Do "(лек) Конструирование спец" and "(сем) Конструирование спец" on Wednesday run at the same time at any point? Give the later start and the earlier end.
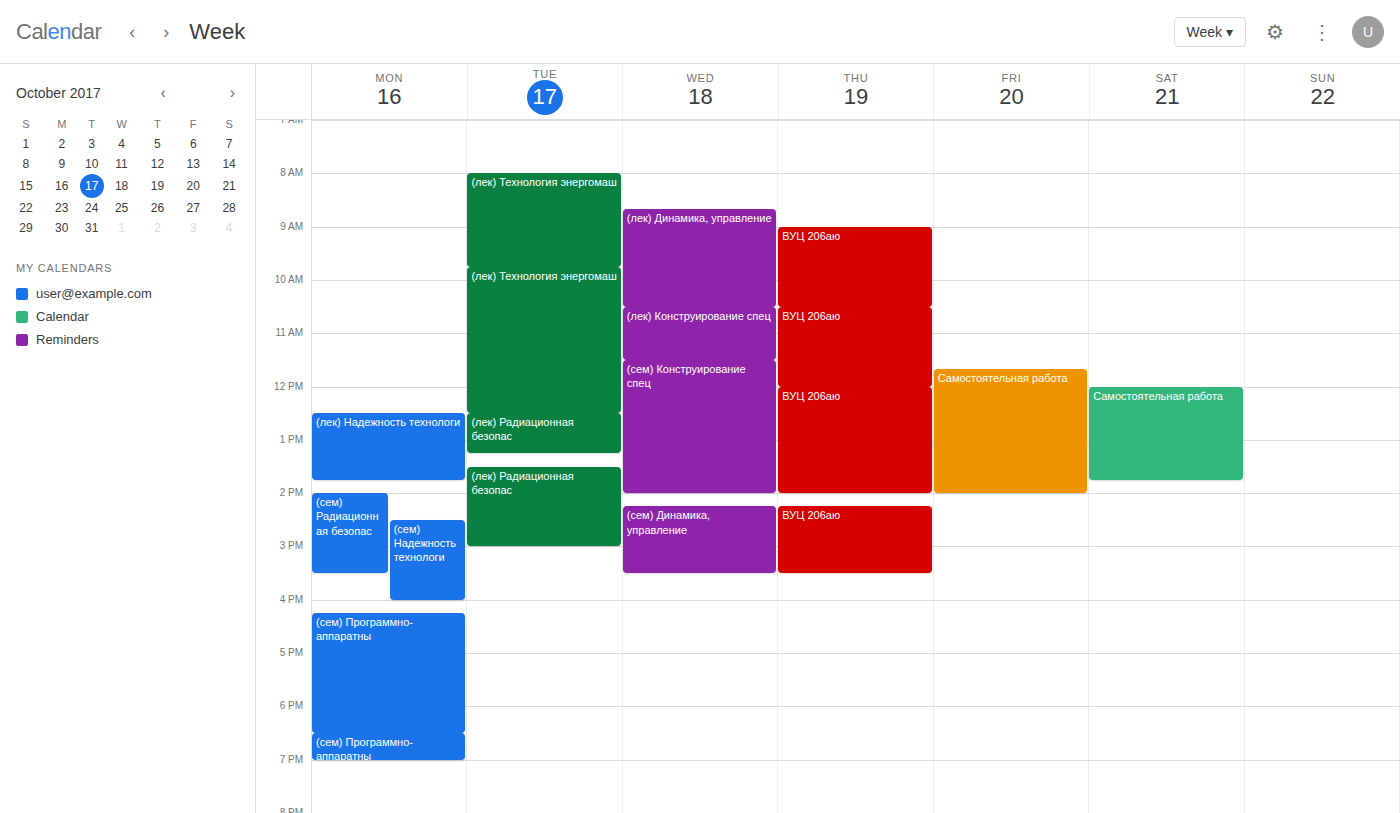
"(лек) Конструирование спец" ends at 11:30 AM, exactly when "(сем) Конструирование спец" starts -- they touch but do not overlap.